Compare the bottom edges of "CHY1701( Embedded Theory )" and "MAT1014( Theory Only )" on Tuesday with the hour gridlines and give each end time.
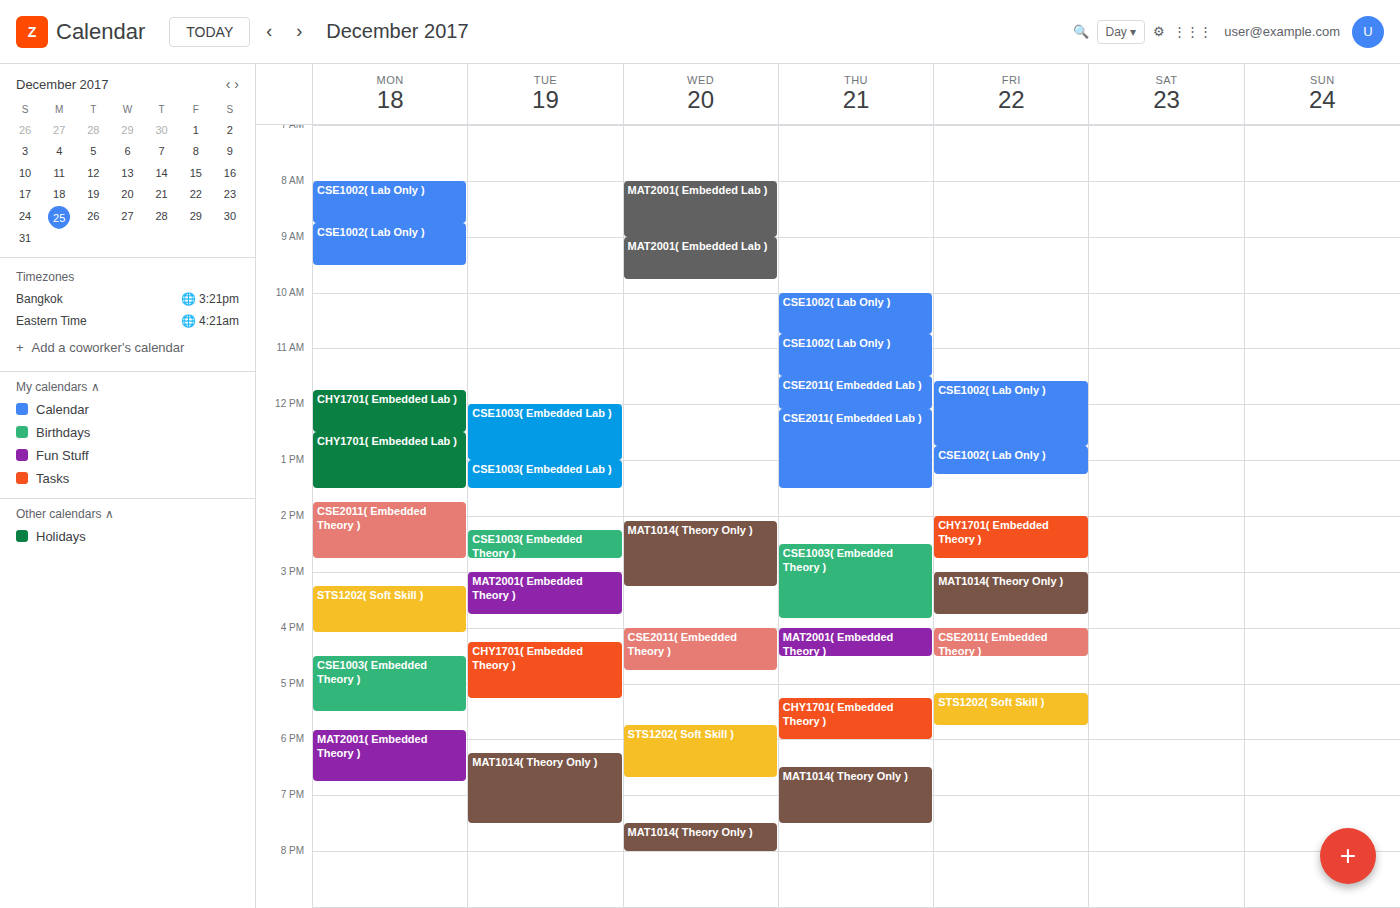
"CHY1701( Embedded Theory )": 5:15 PM, neither: a quarter of the way from the 5 PM line to the 6 PM line. "MAT1014( Theory Only )": 7:30 PM, halfway between the 7 PM and 8 PM lines.